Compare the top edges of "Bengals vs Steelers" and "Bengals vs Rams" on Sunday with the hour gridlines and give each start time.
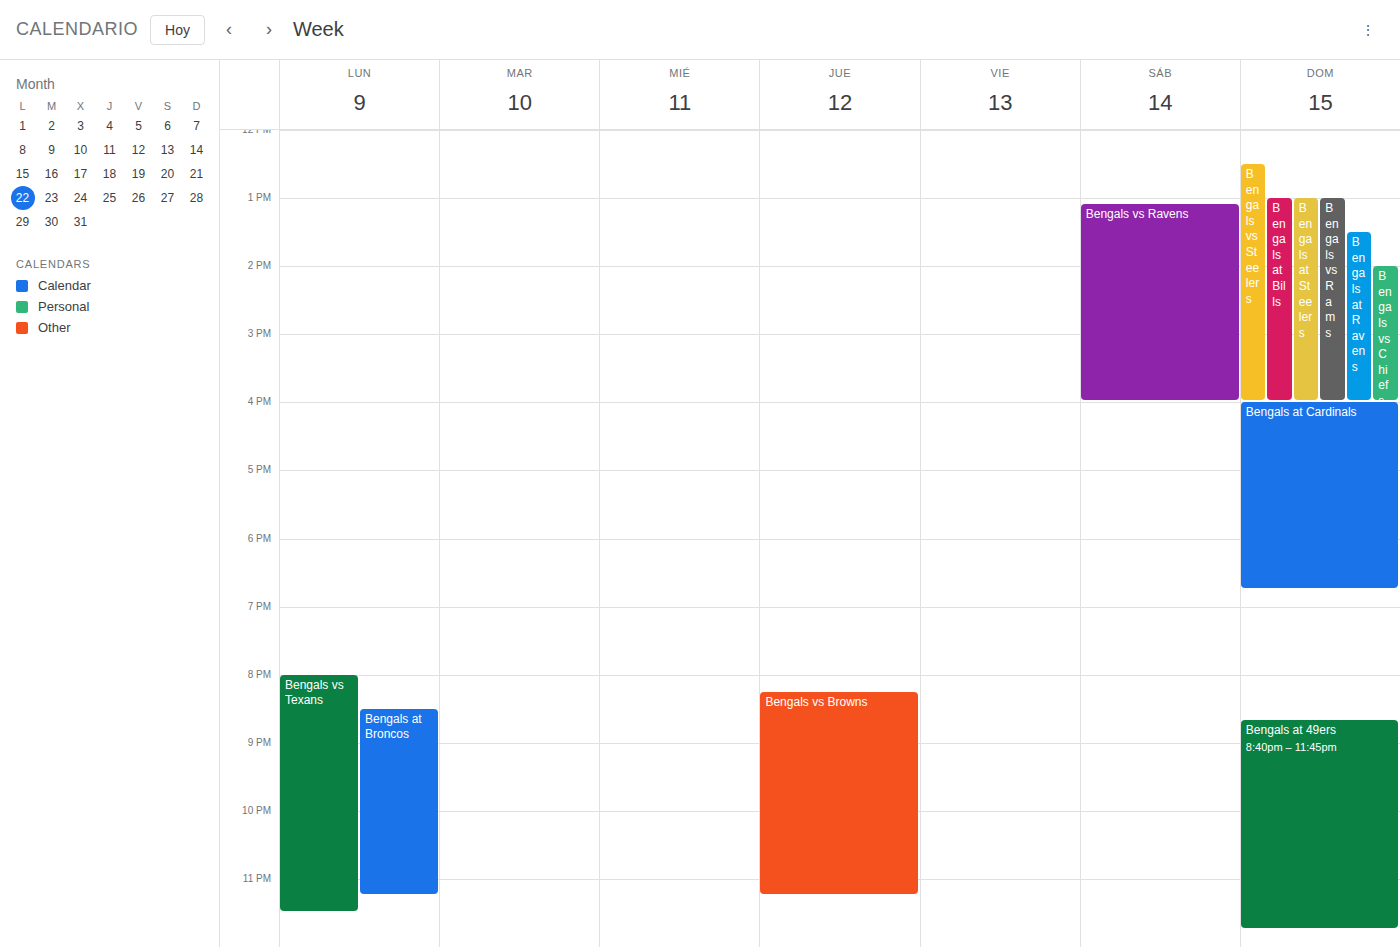
"Bengals vs Steelers": 12:30 PM, halfway between the 12 PM and 1 PM lines. "Bengals vs Rams": 1:00 PM, exactly on the 1 PM line.